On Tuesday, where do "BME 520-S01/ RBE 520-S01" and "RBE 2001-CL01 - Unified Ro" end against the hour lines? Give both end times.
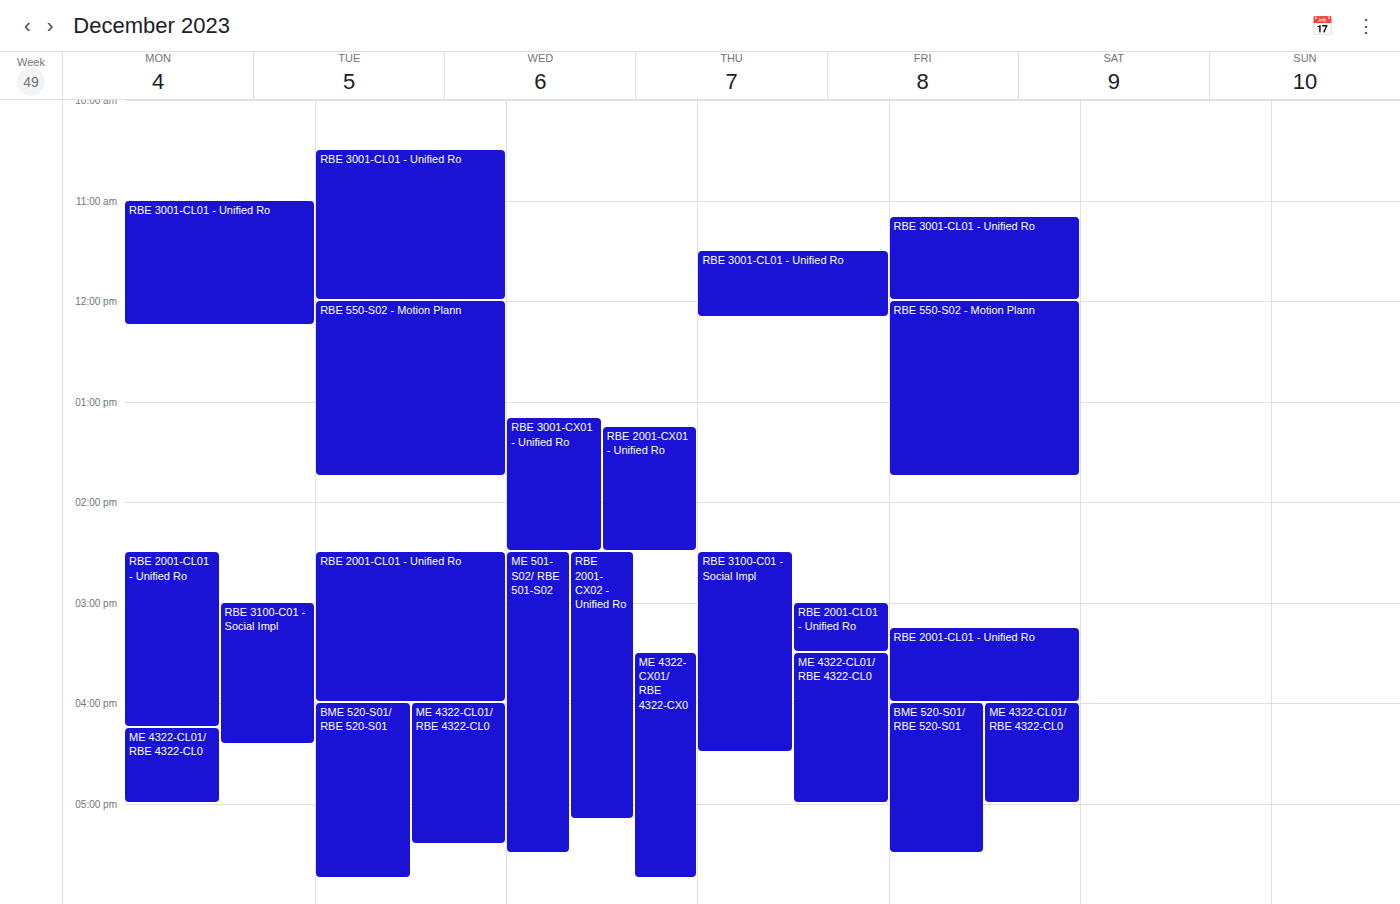
"BME 520-S01/ RBE 520-S01": 5:45 PM, neither: three quarters of the way from the 5 PM line to the 6 PM line. "RBE 2001-CL01 - Unified Ro": 4:00 PM, exactly on the 4 PM line.